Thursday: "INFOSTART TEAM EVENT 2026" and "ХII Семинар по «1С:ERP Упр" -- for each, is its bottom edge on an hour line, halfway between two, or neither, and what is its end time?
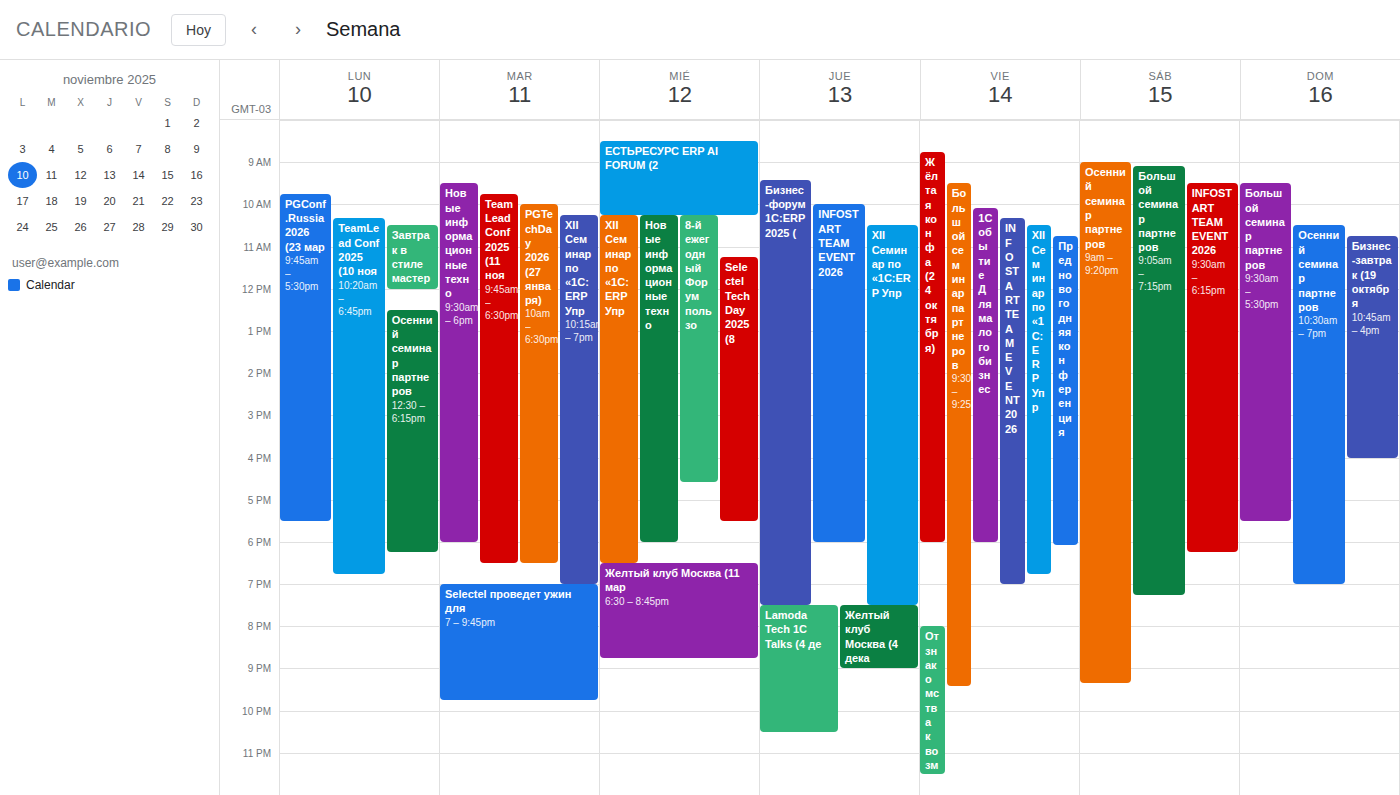
"INFOSTART TEAM EVENT 2026": 6:00 PM, exactly on the 6 PM line. "ХII Семинар по «1С:ERP Упр": 7:30 PM, halfway between the 7 PM and 8 PM lines.